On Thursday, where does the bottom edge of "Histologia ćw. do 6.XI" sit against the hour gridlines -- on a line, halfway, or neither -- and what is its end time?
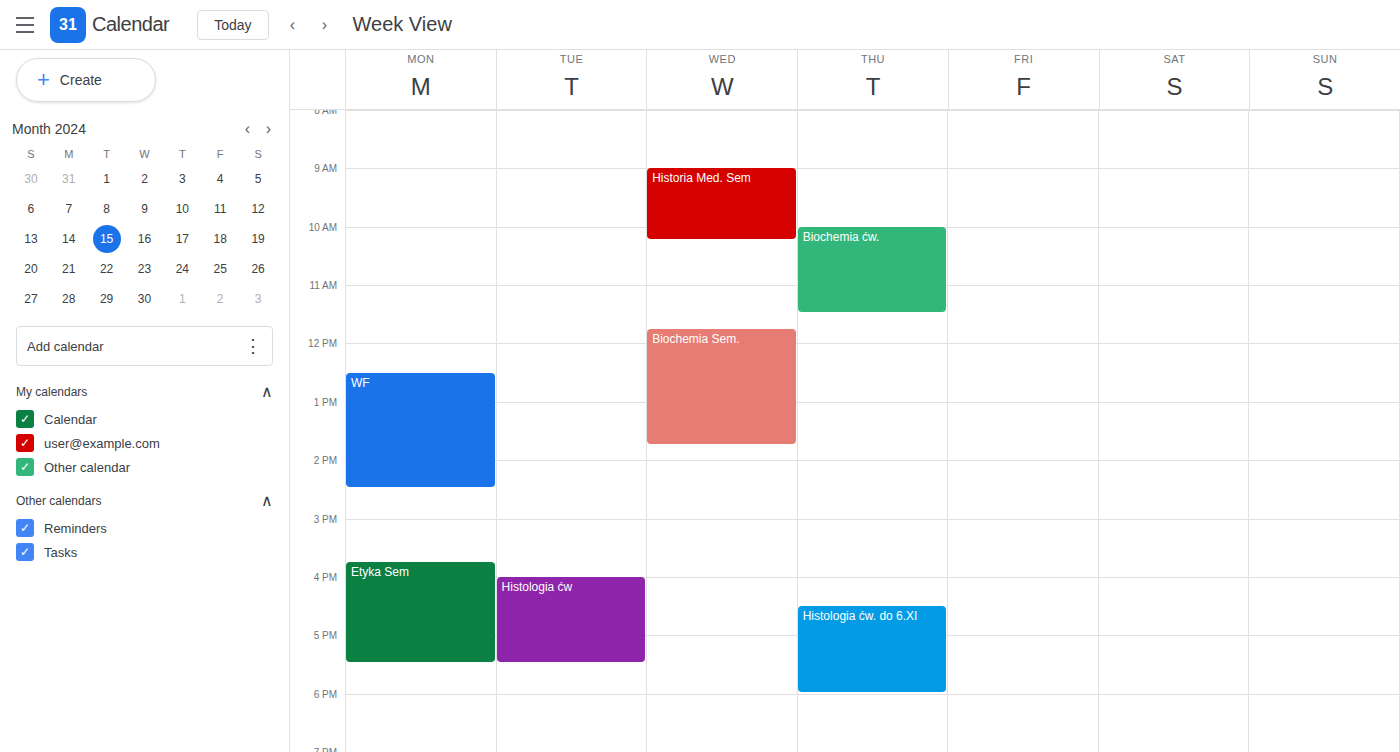
18:00 -- exactly on the 18:00 line.